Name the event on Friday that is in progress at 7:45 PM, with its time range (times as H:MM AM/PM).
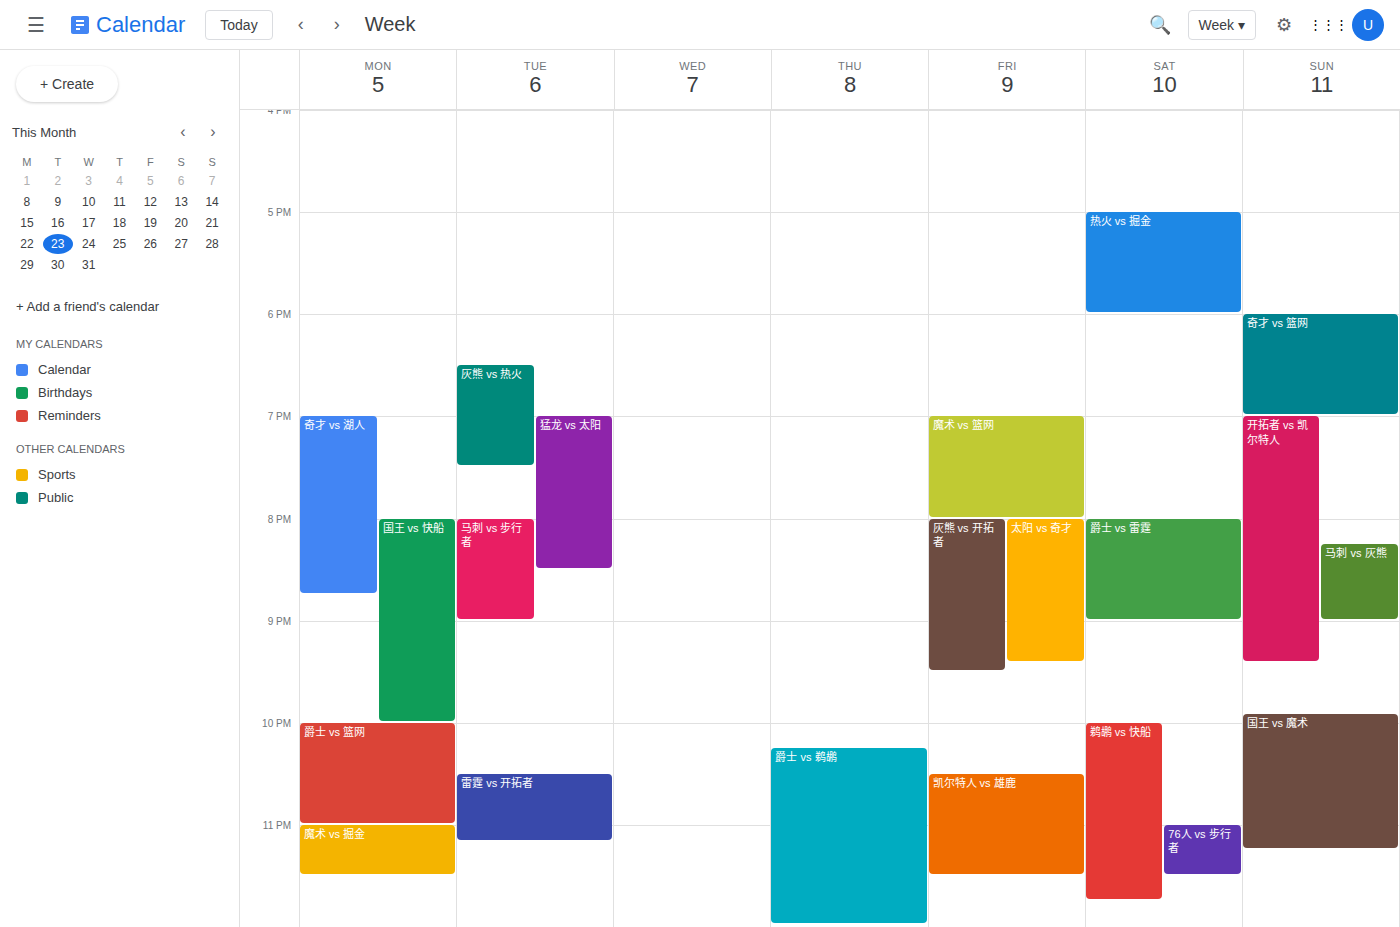
"魔术 vs 篮网", 7:00 PM to 8:00 PM